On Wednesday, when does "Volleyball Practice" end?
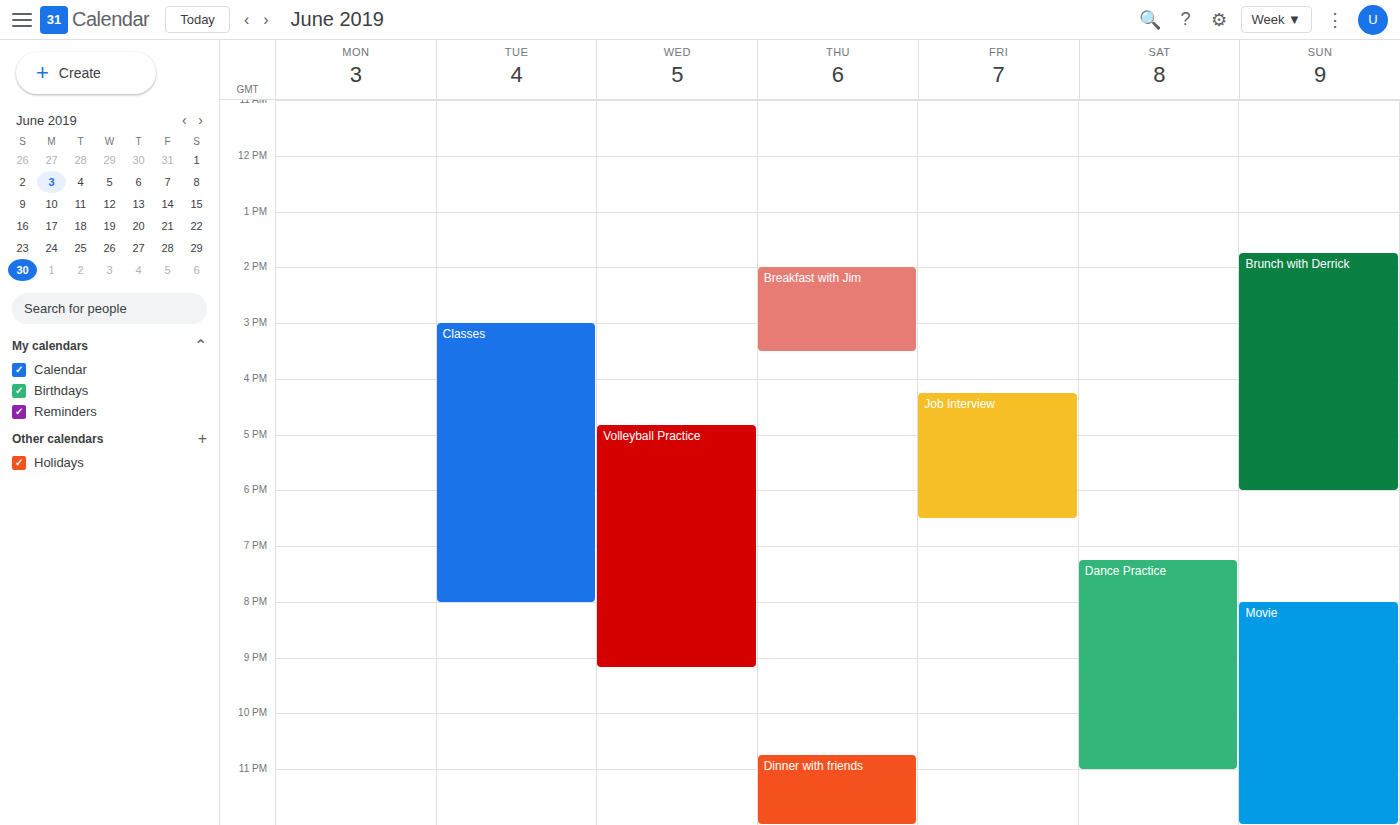
9:10 PM